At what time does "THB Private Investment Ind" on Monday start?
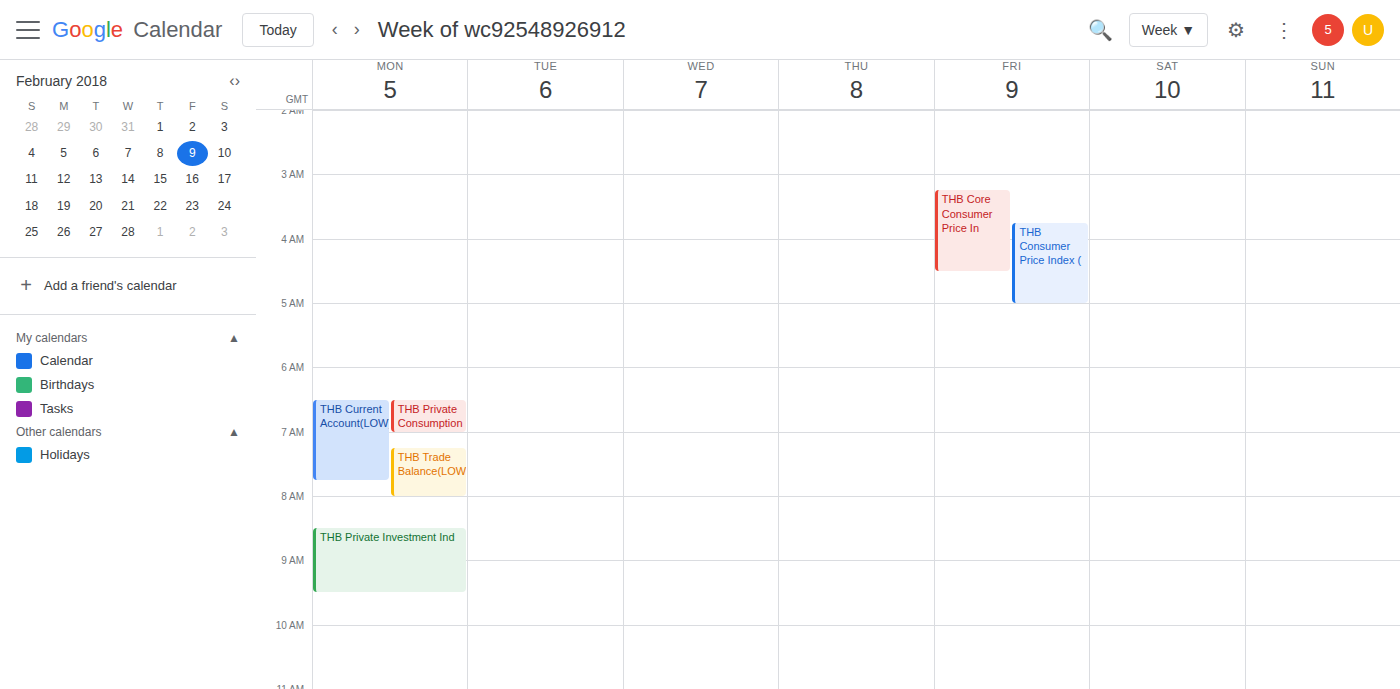
08:30